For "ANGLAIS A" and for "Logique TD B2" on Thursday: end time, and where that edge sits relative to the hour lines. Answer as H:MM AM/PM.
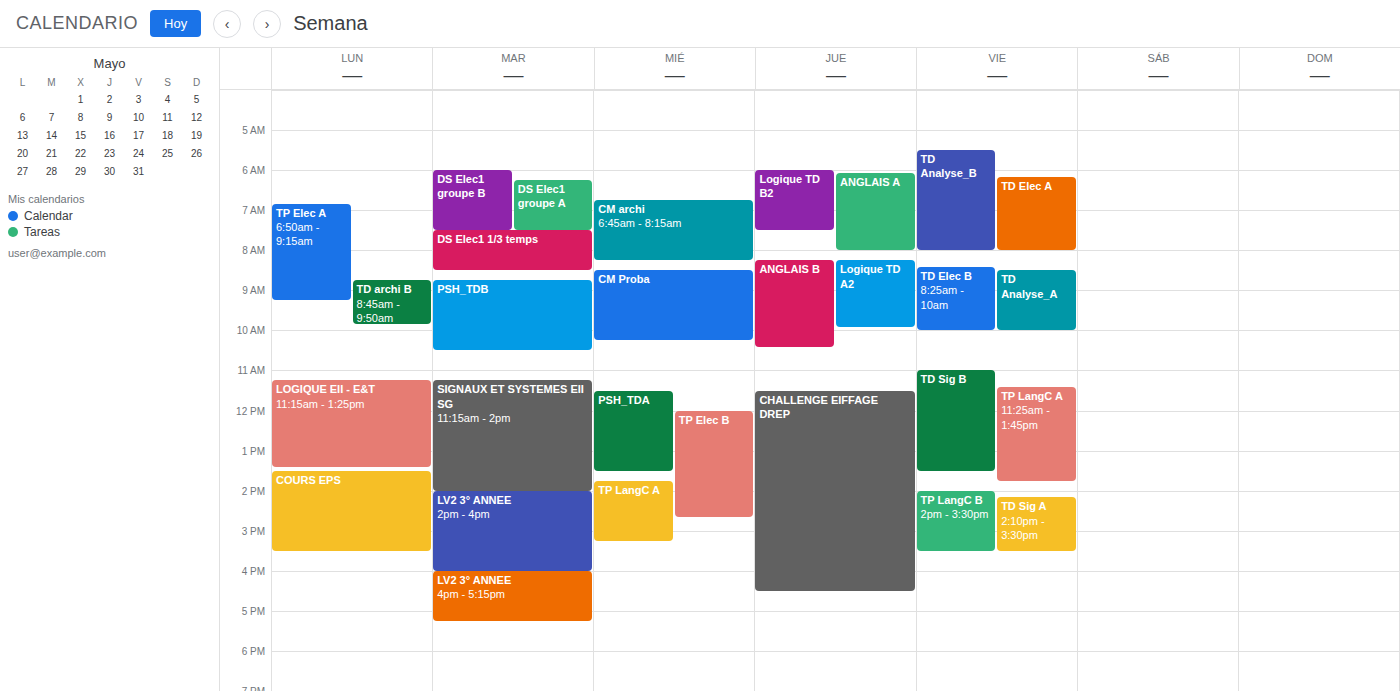
"ANGLAIS A": 8:00 AM, exactly on the 8 AM line. "Logique TD B2": 7:30 AM, halfway between the 7 AM and 8 AM lines.